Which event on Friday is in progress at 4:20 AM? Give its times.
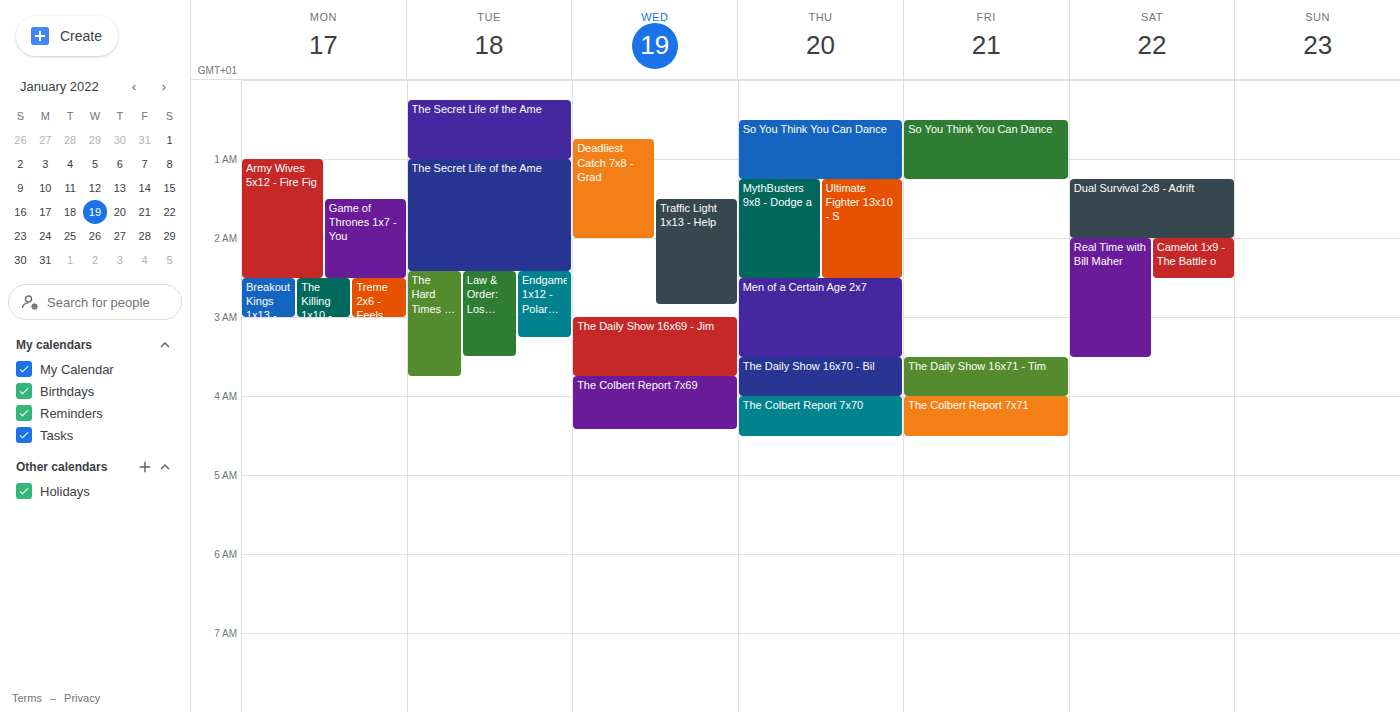
"The Colbert Report 7x71", 4:00 AM to 4:30 AM